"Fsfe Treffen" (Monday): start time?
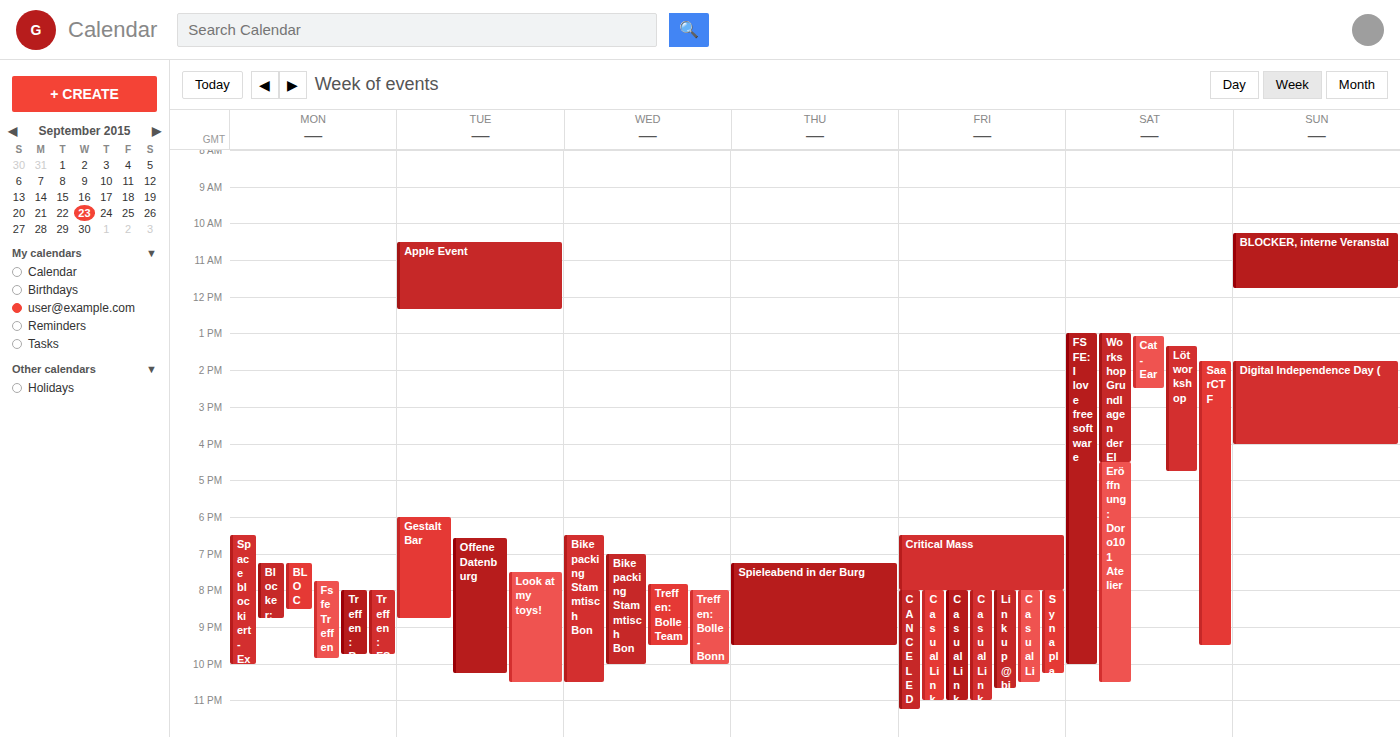
7:45 PM